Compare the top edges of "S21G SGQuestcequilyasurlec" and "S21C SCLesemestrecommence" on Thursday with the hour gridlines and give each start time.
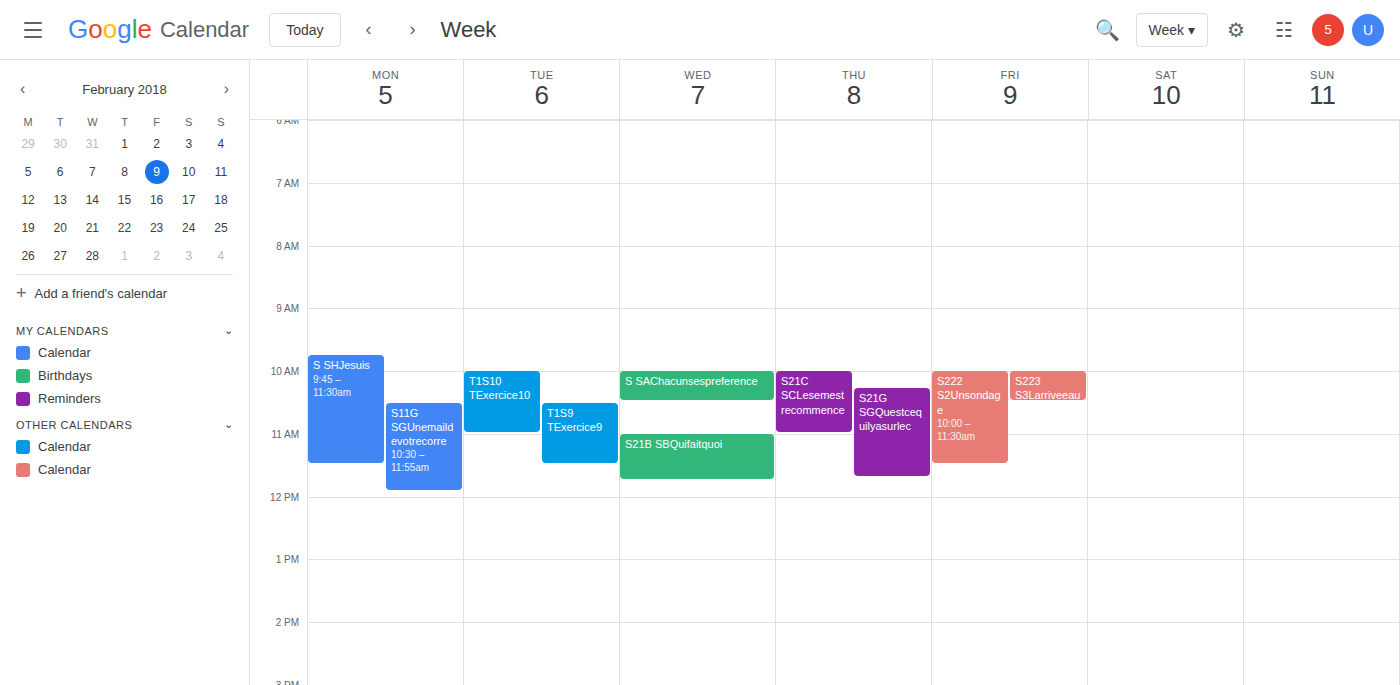
"S21G SGQuestcequilyasurlec": 10:15 AM, neither: a quarter of the way from the 10 AM line to the 11 AM line. "S21C SCLesemestrecommence": 10:00 AM, exactly on the 10 AM line.